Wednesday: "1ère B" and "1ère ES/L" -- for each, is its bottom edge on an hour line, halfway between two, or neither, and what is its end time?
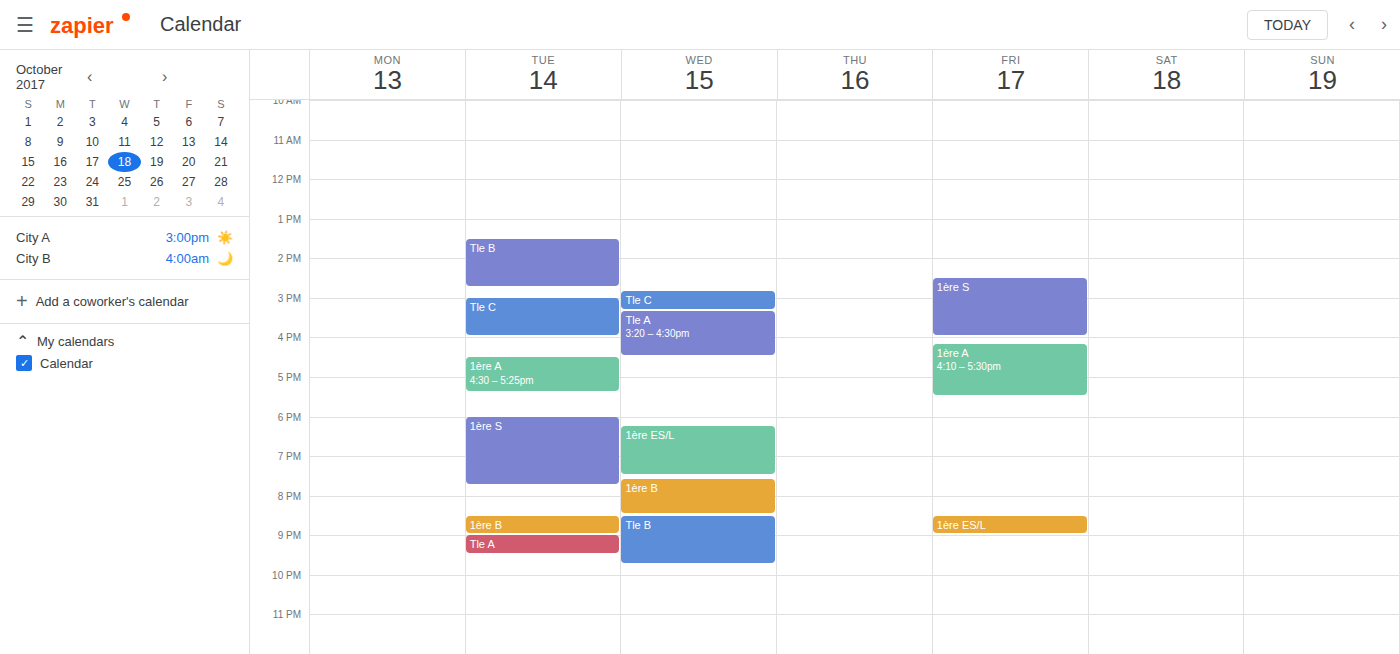
"1ère B": 8:30 PM, halfway between the 8 PM and 9 PM lines. "1ère ES/L": 7:30 PM, halfway between the 7 PM and 8 PM lines.